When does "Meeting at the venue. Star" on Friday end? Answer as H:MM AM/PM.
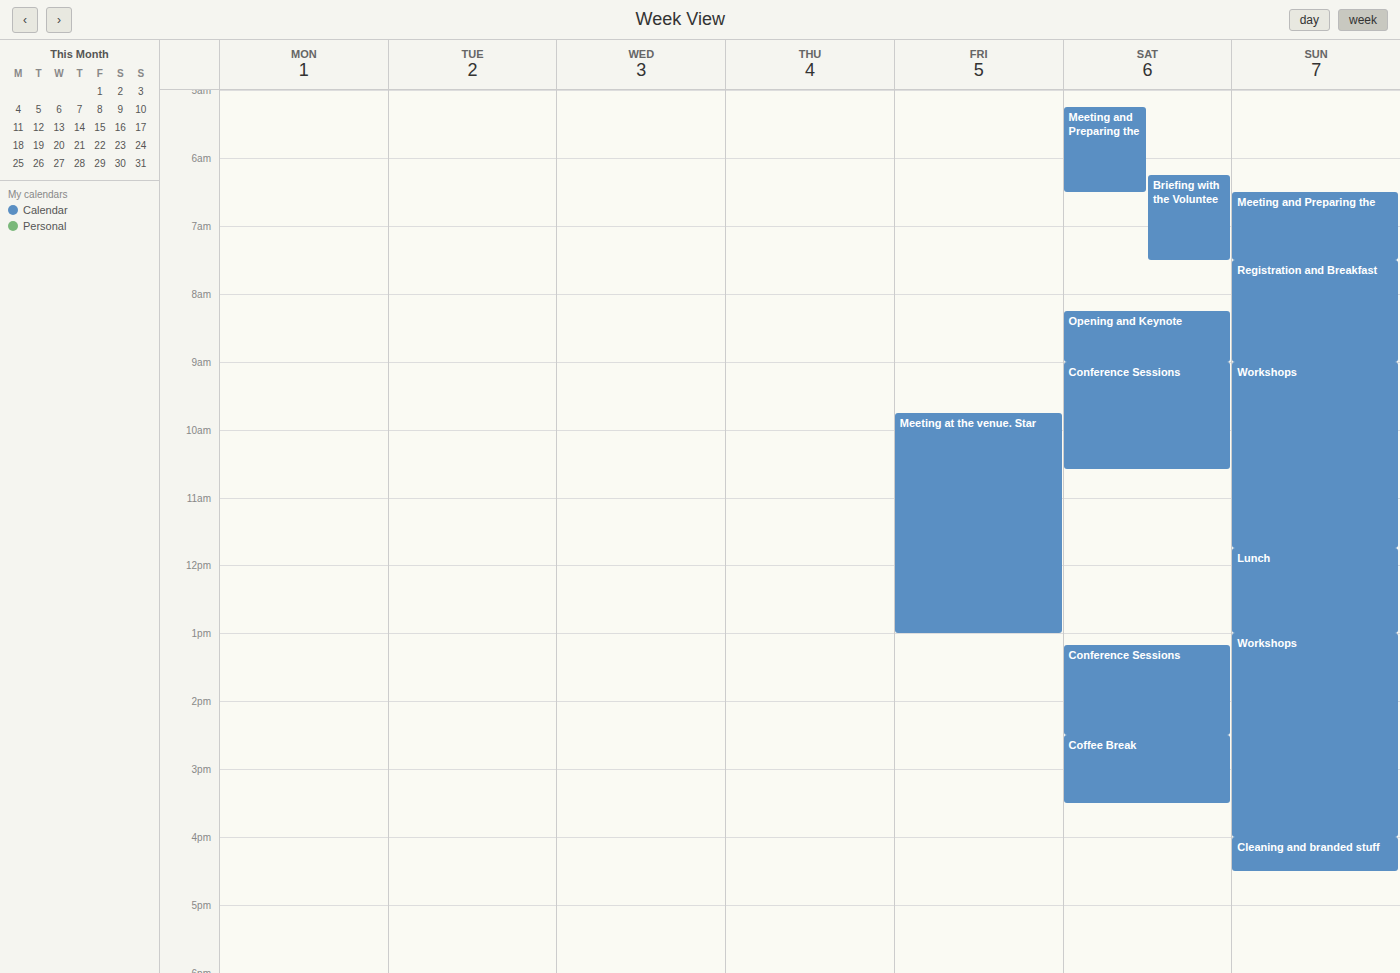
1:00 PM